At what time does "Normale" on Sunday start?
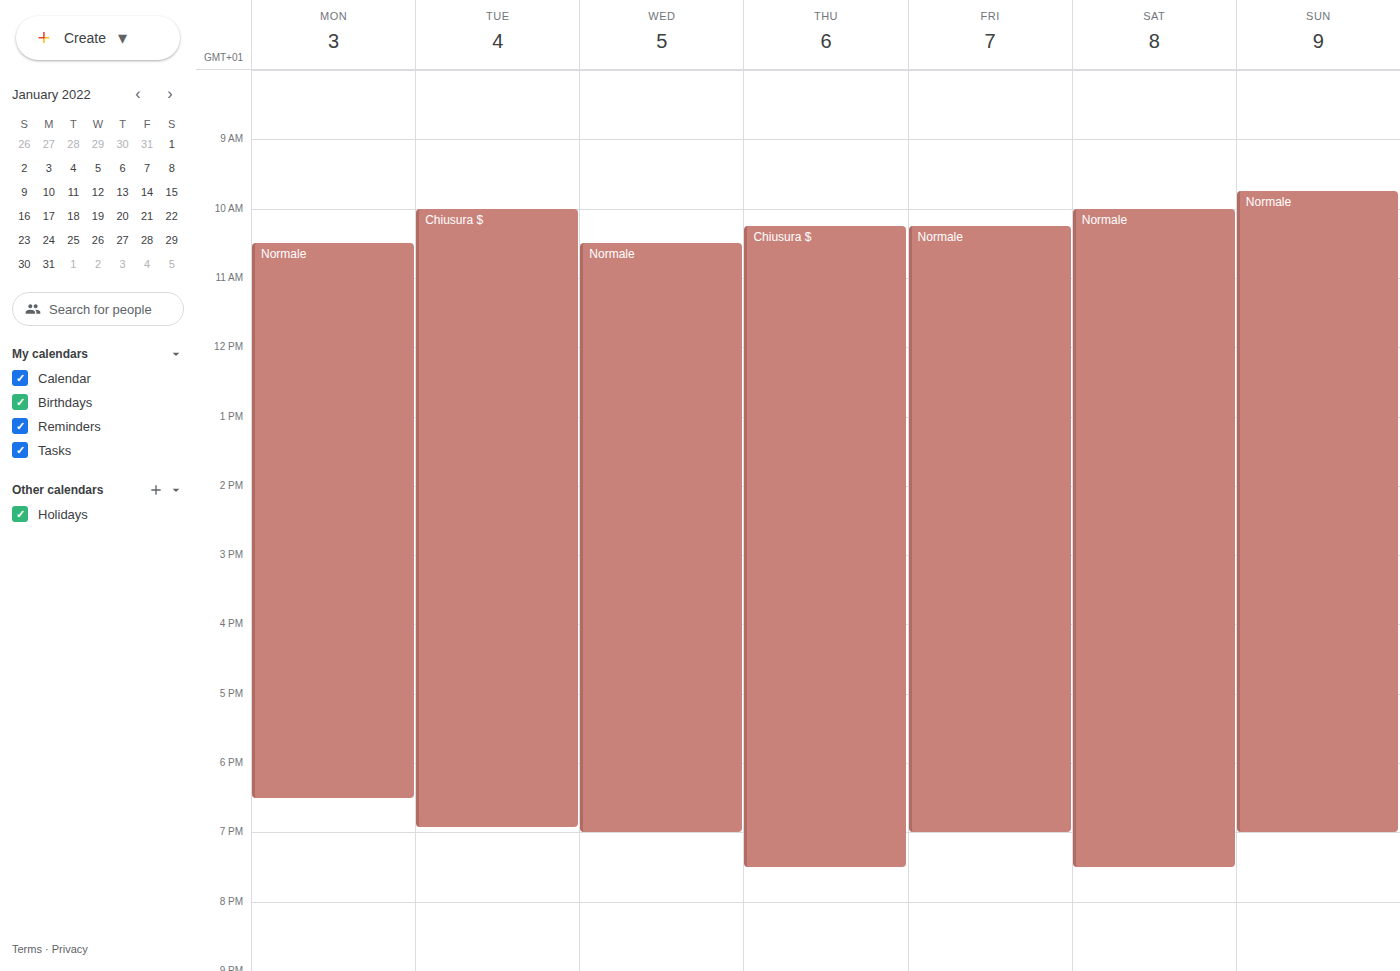
9:45 AM